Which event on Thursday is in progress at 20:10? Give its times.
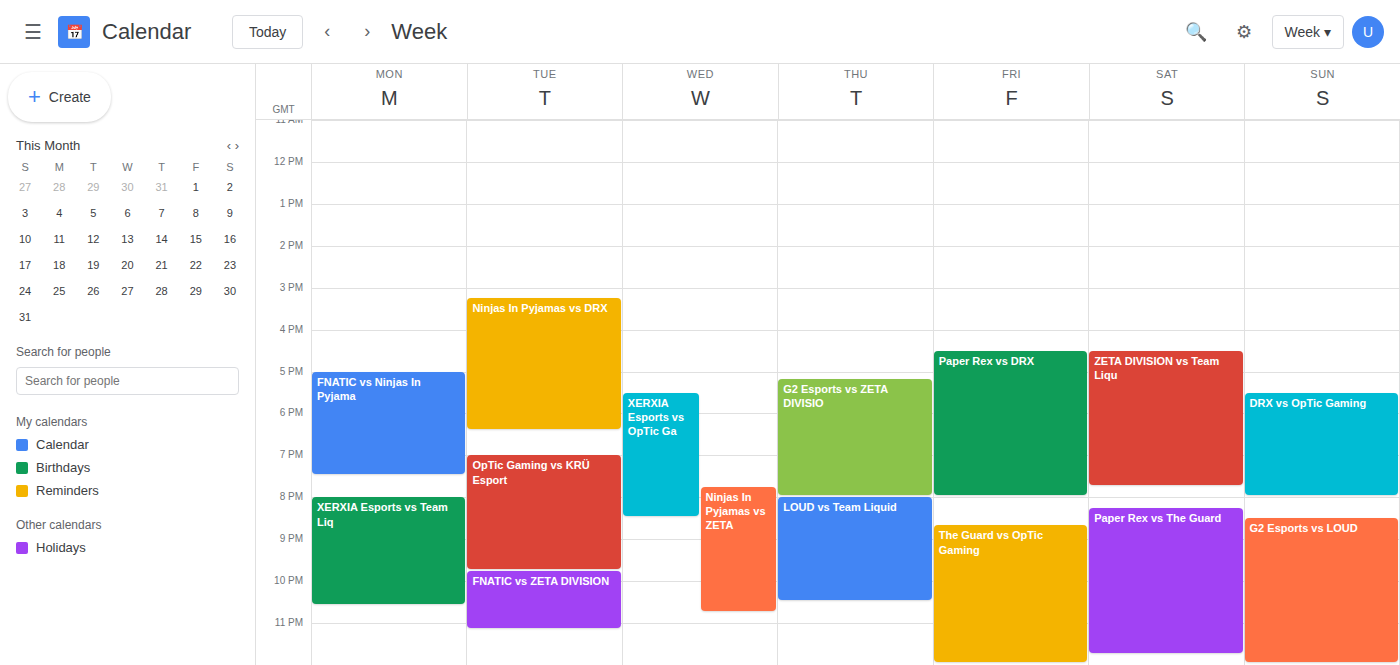
"LOUD vs Team Liquid", 20:00 to 22:30